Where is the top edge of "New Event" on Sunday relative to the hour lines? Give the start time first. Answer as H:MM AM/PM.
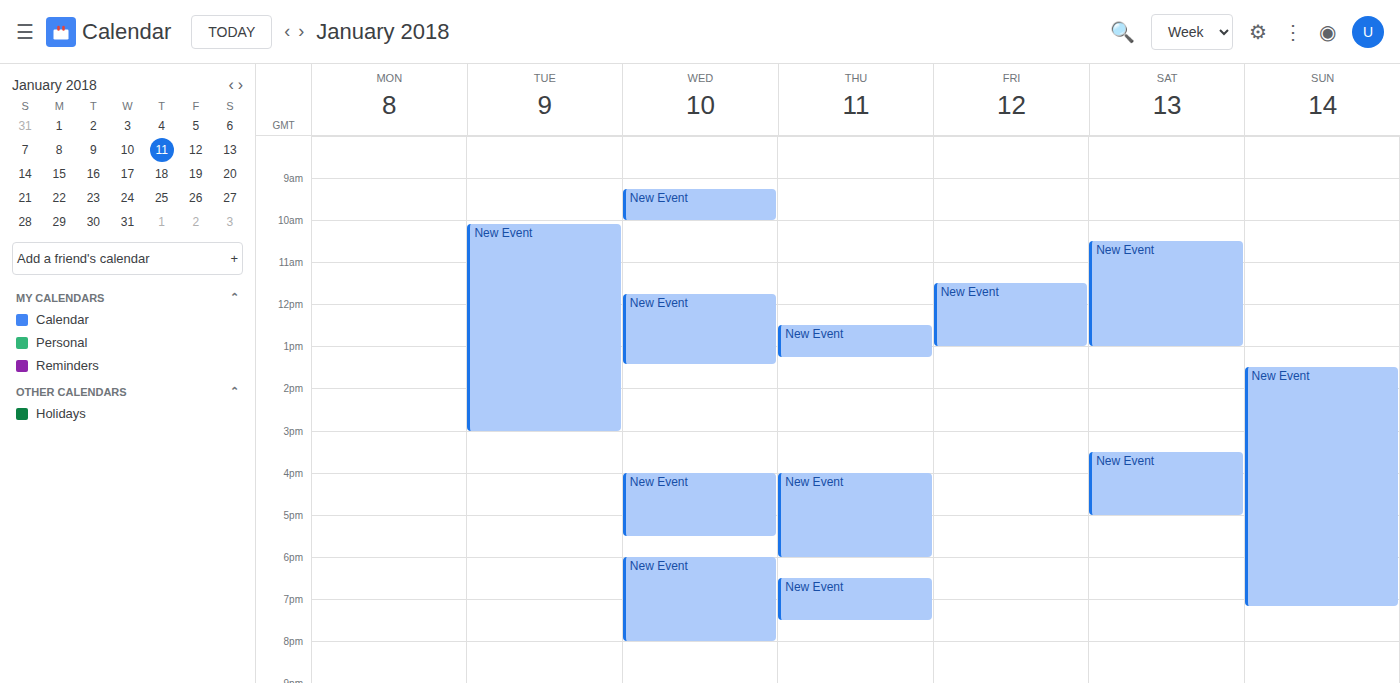
1:30 PM -- halfway between the 1 PM and 2 PM lines.